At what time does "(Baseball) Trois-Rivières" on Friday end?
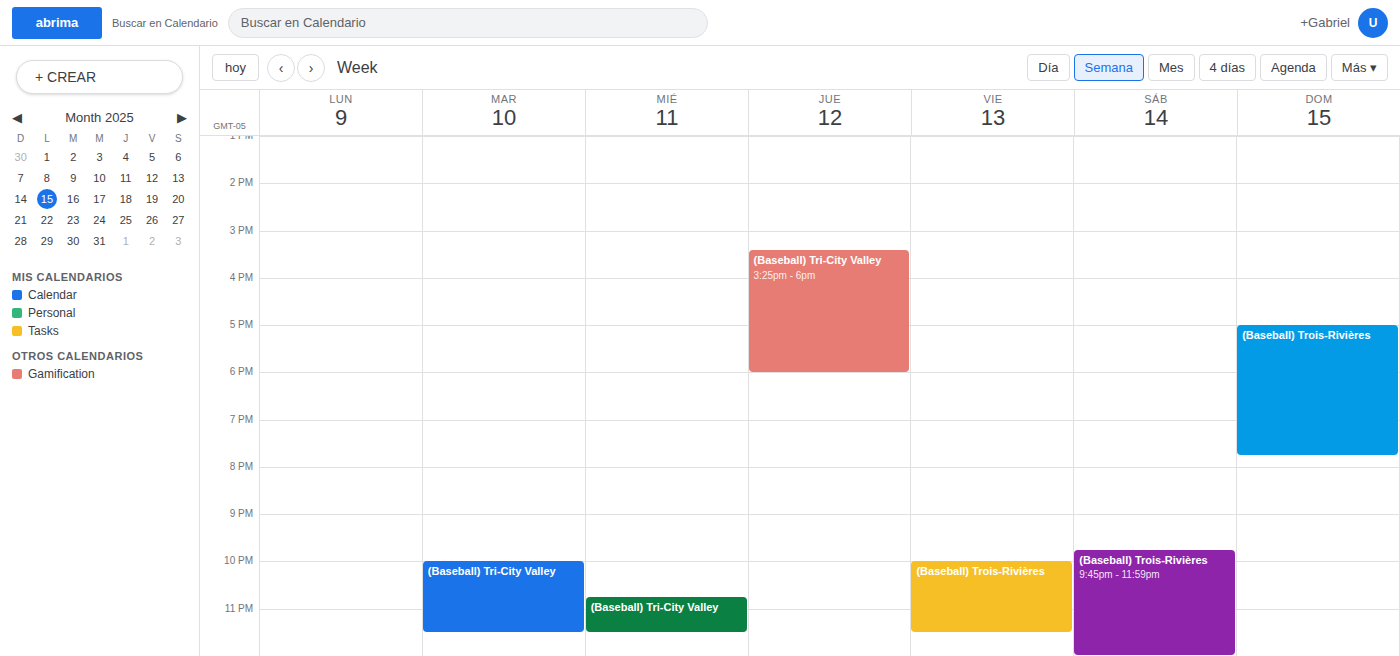
11:30 PM